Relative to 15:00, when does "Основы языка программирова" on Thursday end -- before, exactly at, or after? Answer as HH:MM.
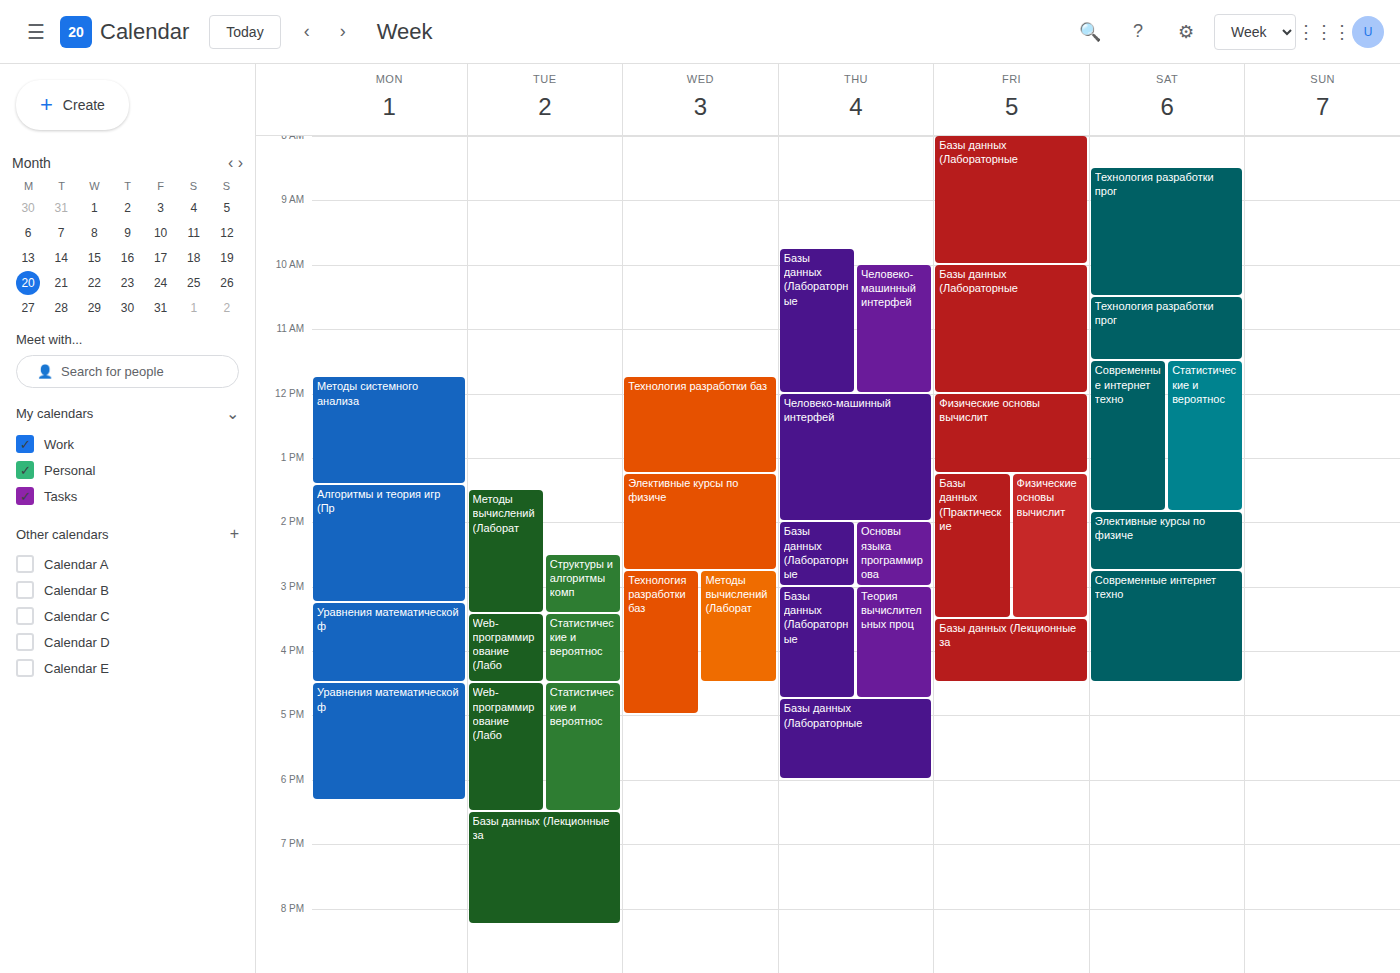
15:00 -- exactly at 15:00, on the 15:00 line.